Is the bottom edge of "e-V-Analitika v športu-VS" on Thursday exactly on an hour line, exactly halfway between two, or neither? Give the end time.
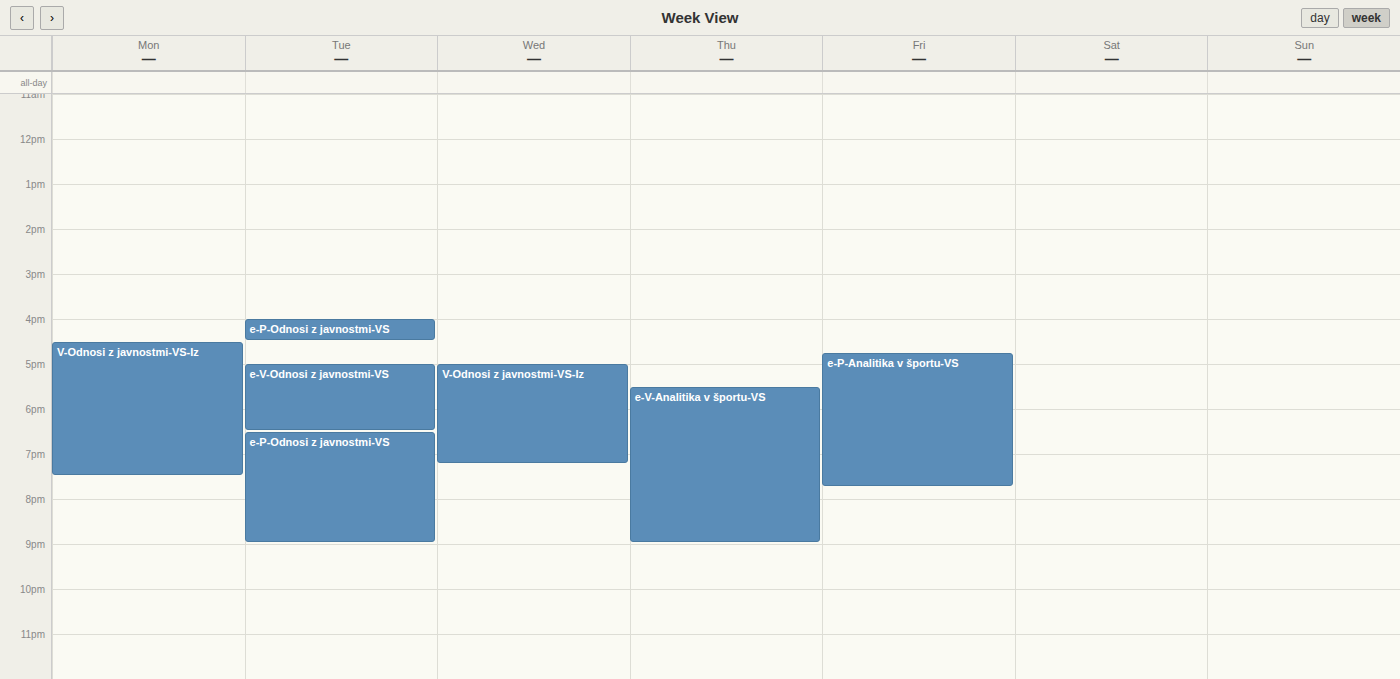
9:00 PM -- exactly on the 9 PM line.